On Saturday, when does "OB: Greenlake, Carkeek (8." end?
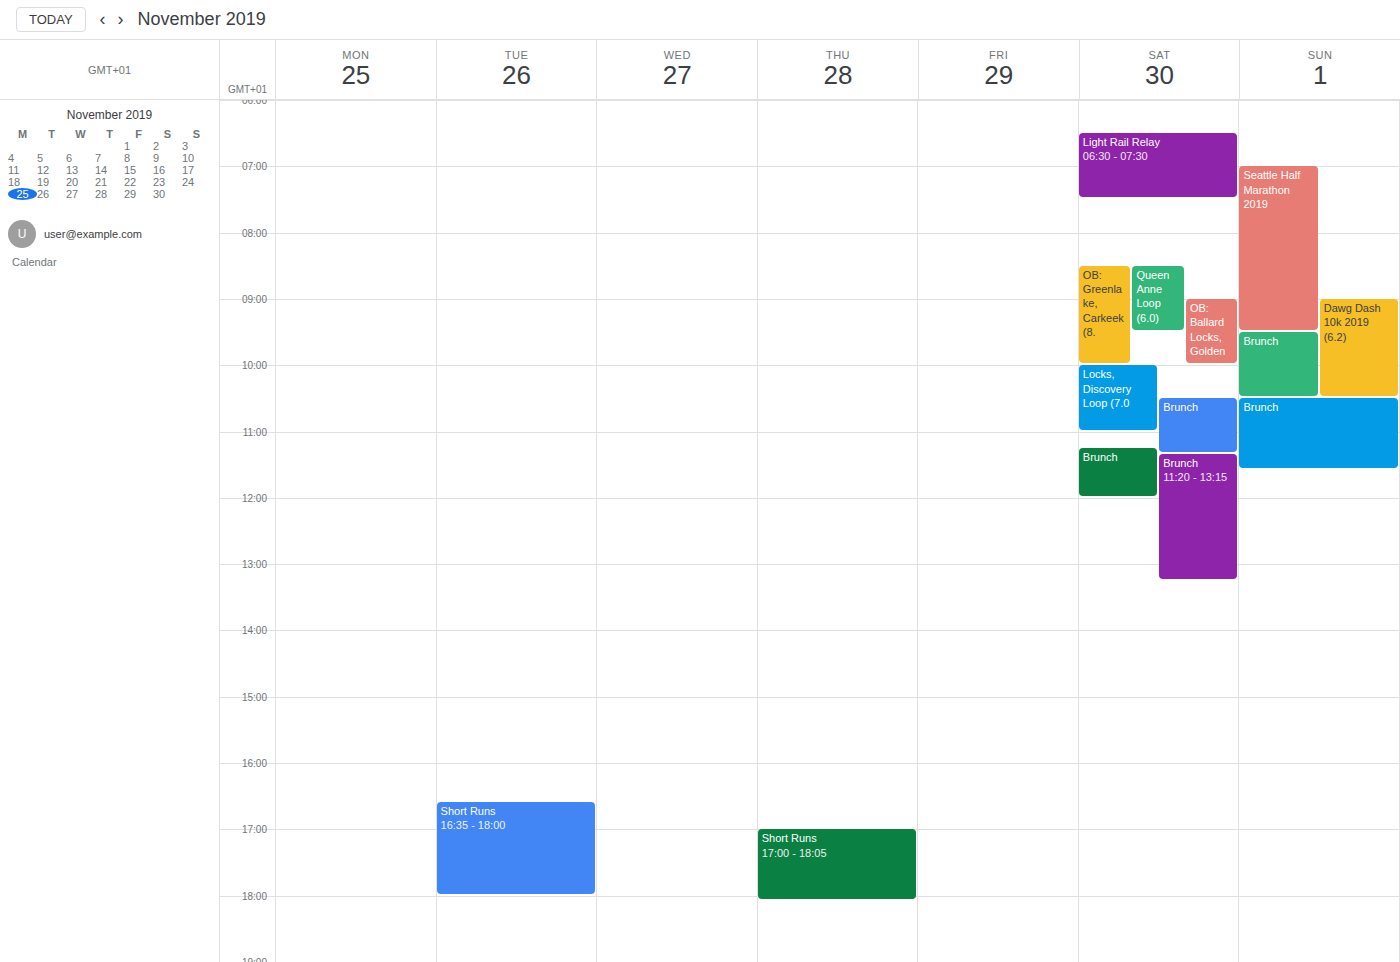
10:00